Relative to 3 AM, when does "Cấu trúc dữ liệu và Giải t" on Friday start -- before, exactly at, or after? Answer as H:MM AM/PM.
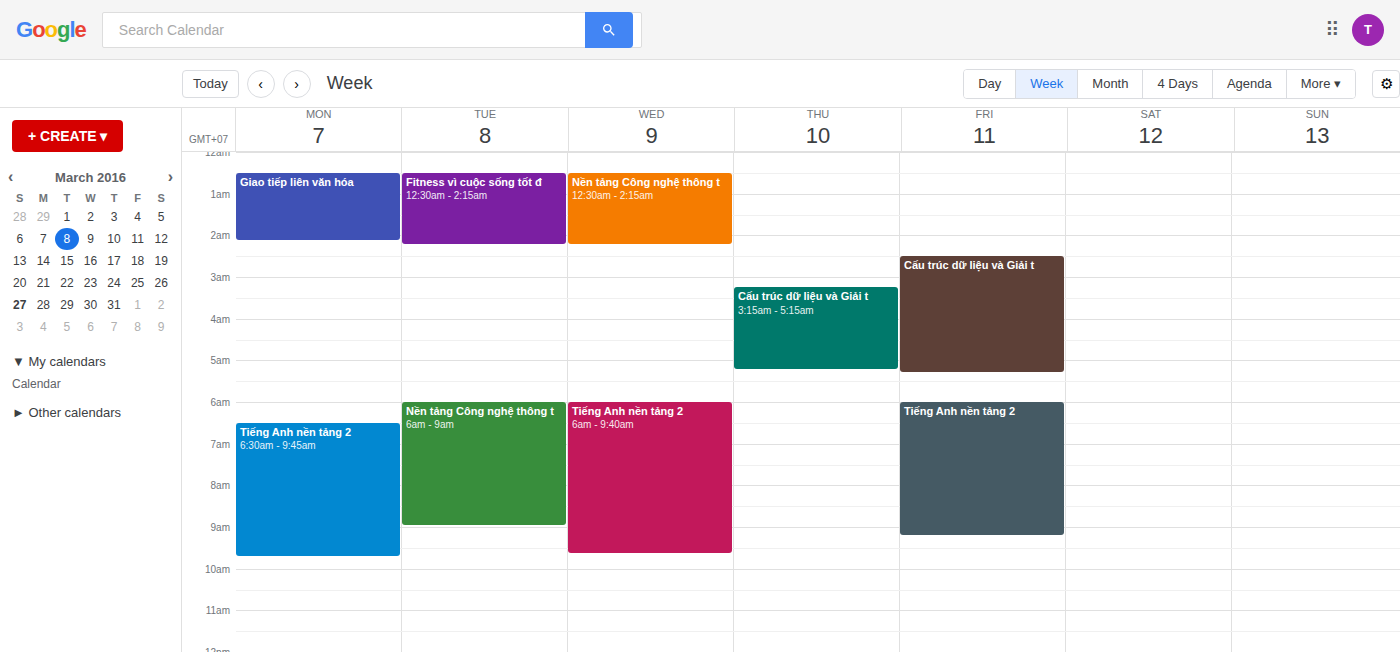
2:30 AM -- before 3 AM, 30 minutes above the 3 AM line.